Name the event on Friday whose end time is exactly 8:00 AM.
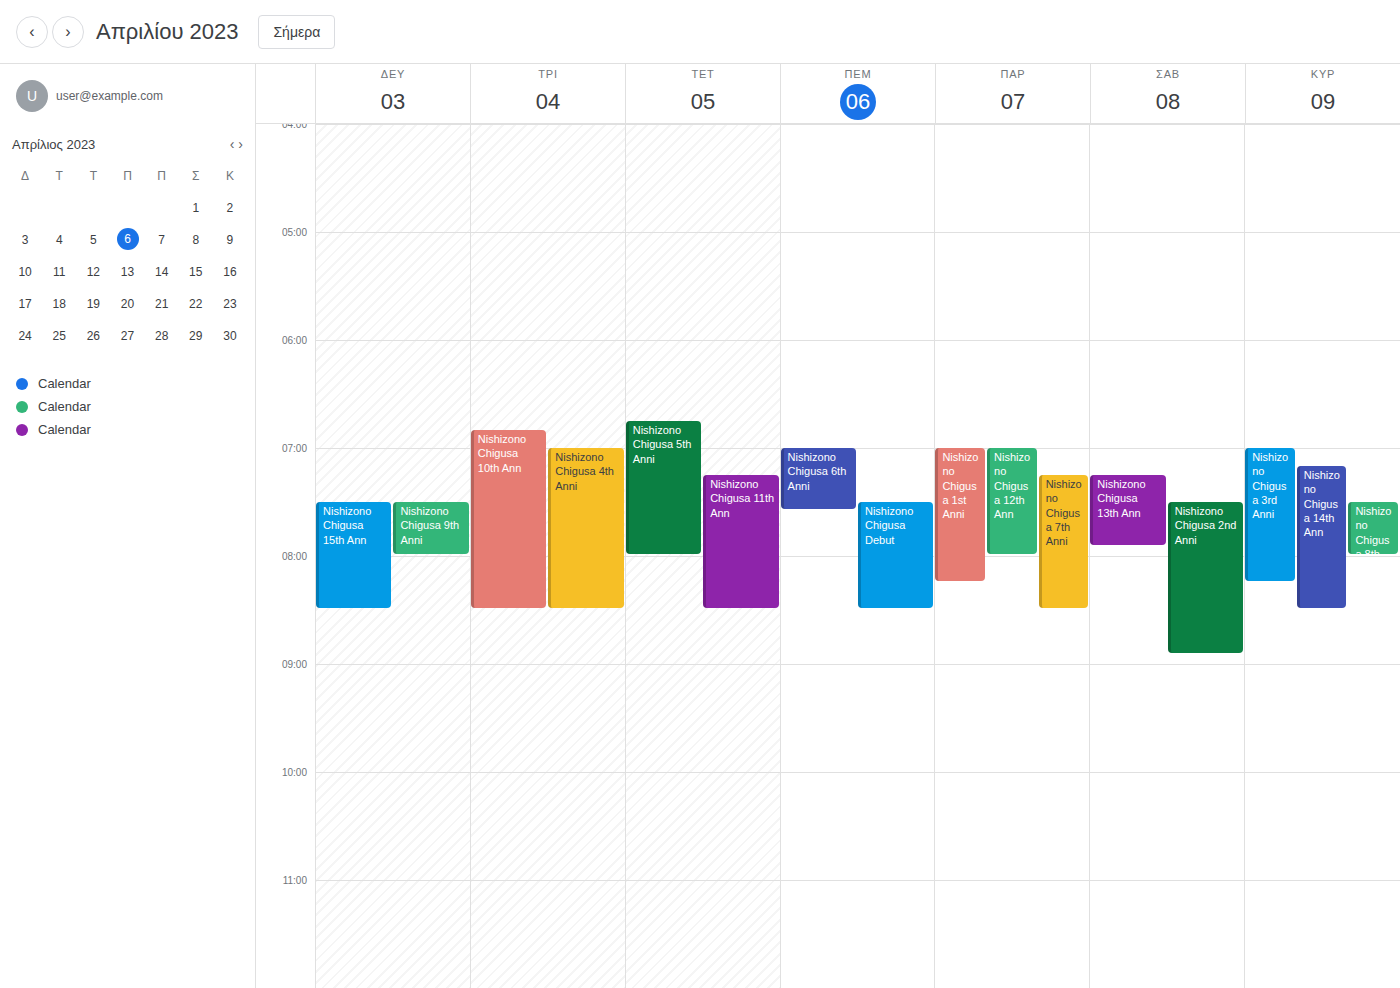
"Nishizono Chigusa 12th Ann"